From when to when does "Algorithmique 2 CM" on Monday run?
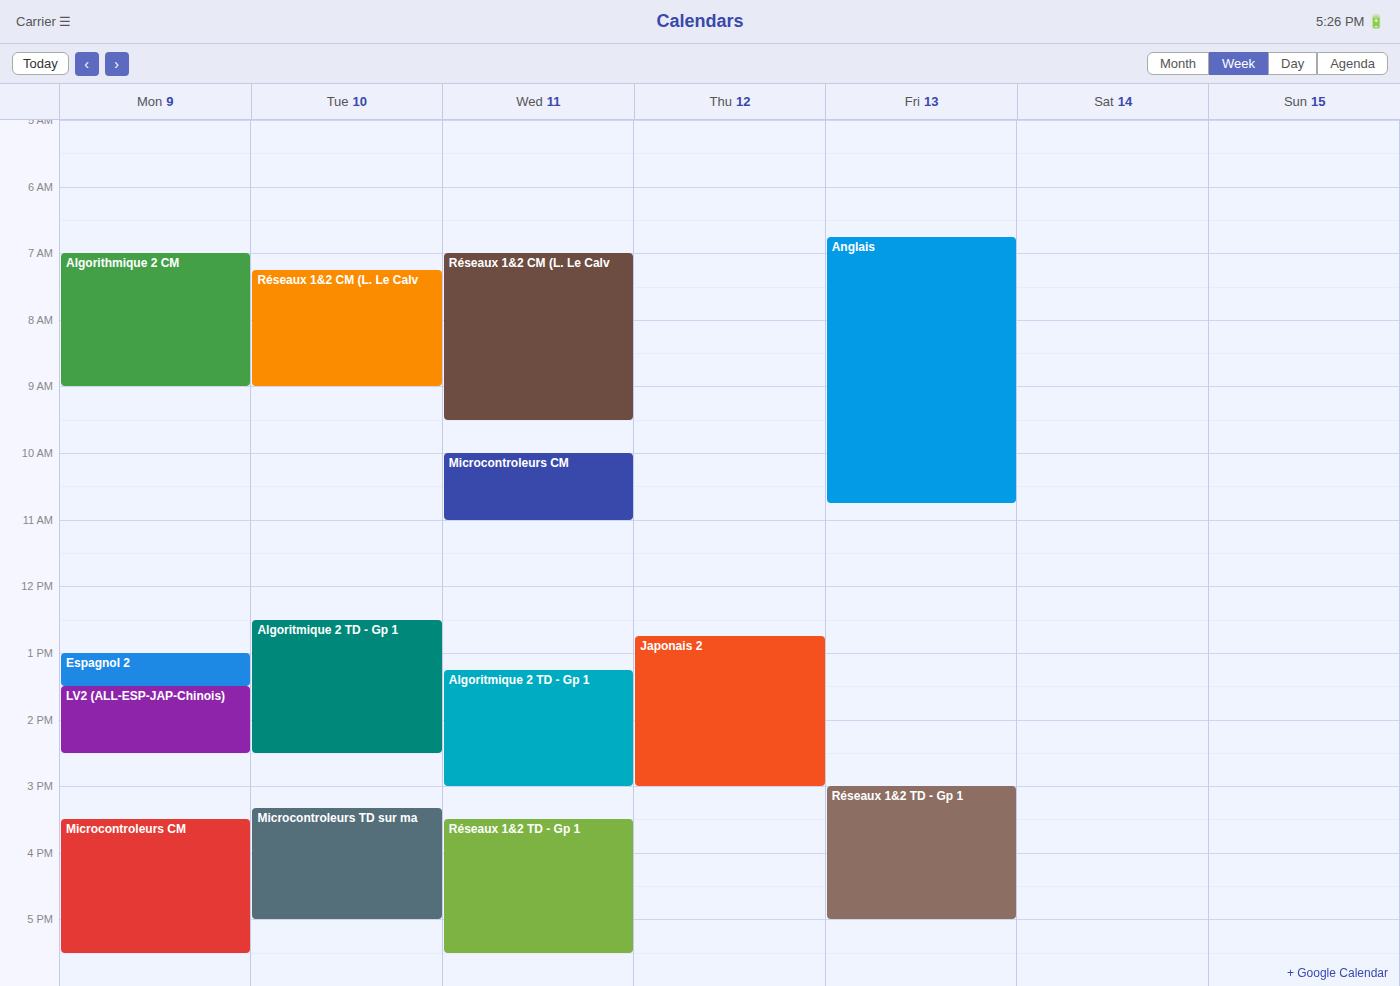
7:00 AM to 9:00 AM